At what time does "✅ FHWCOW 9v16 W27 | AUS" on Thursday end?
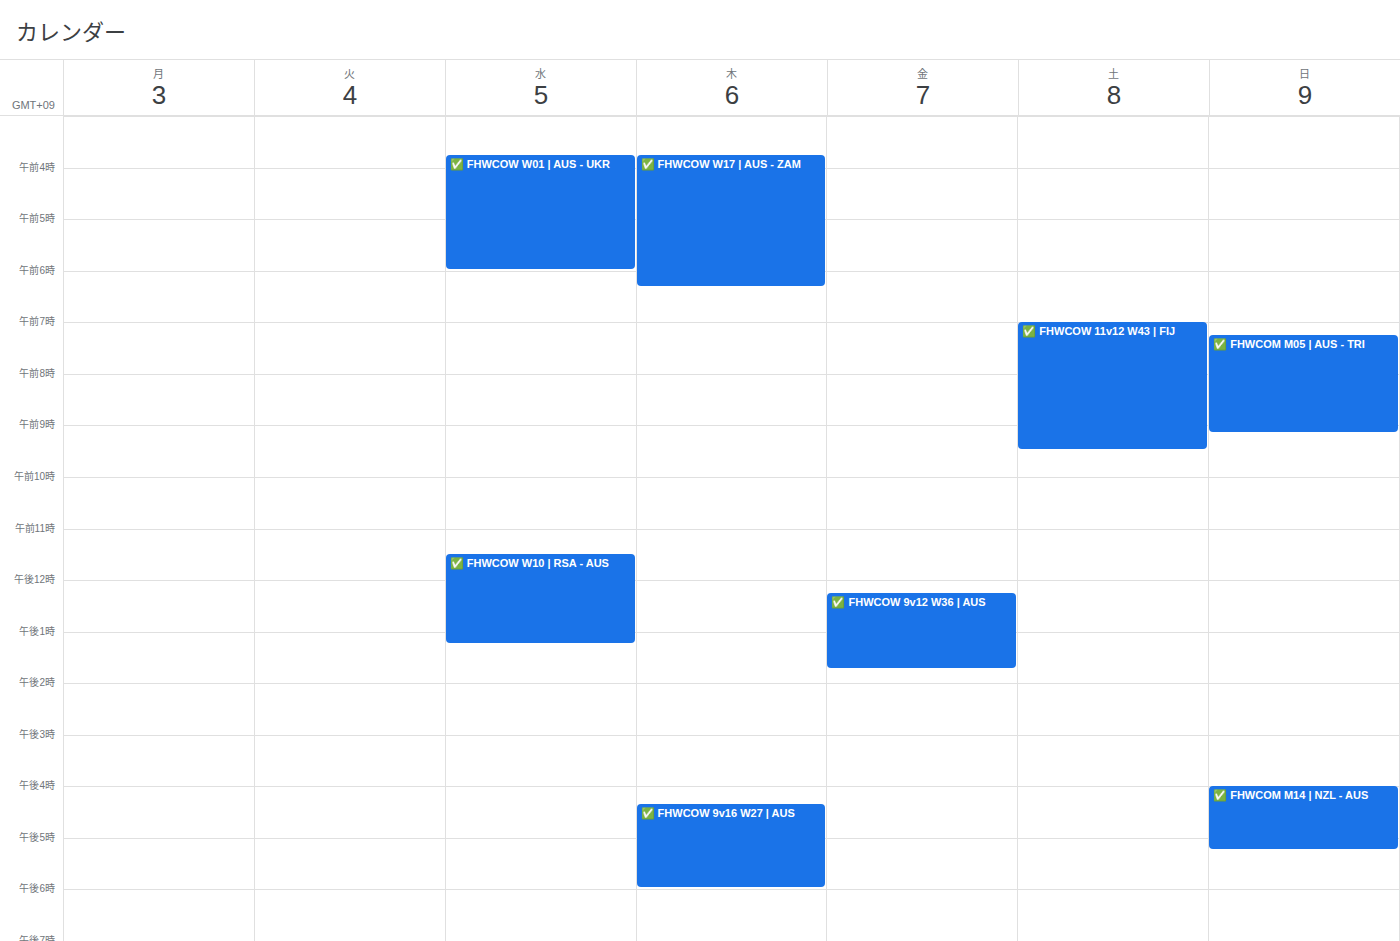
6:00 PM